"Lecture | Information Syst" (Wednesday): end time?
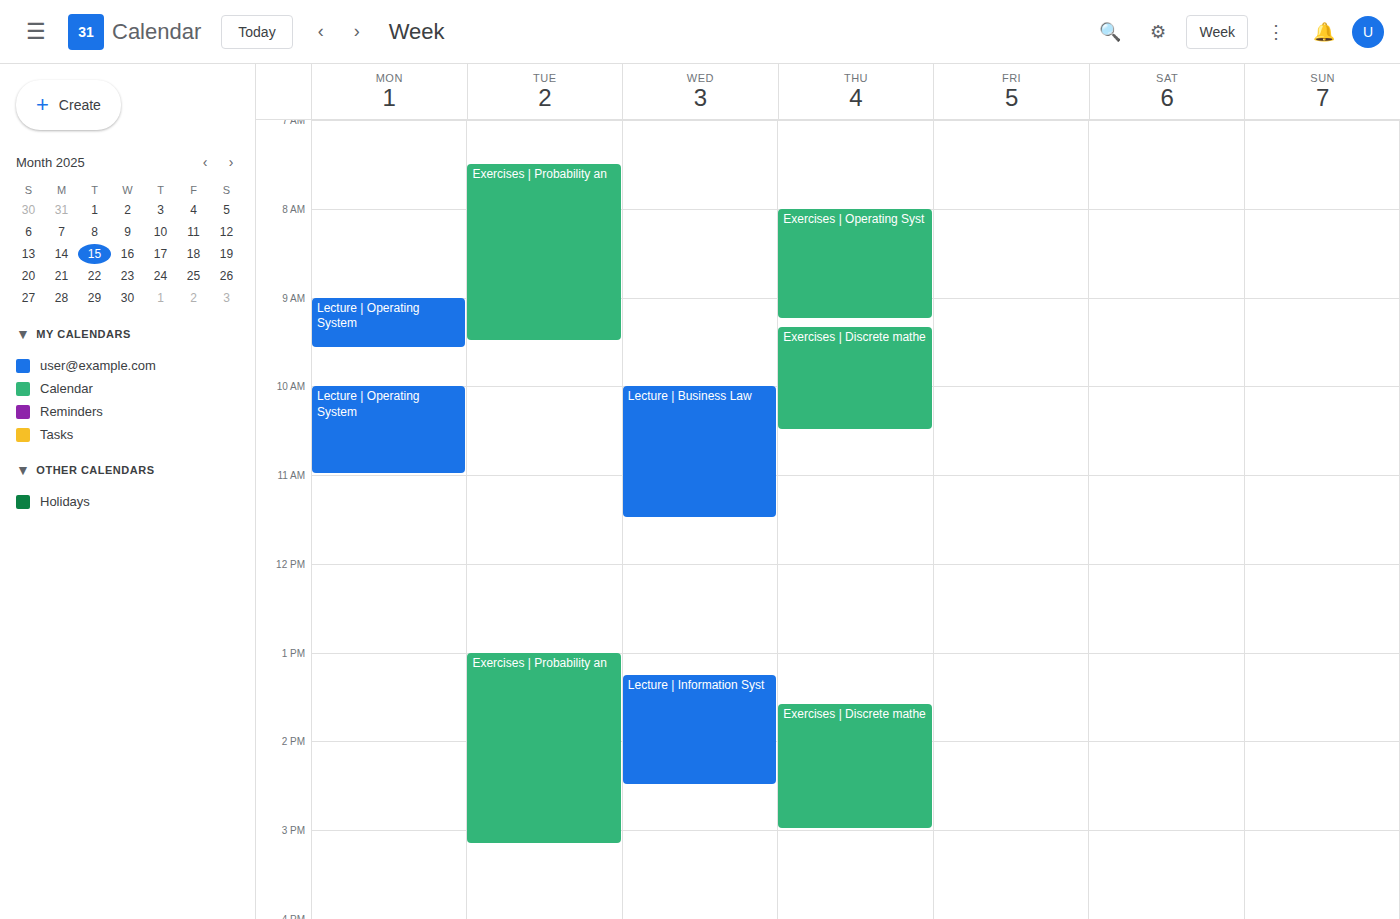
2:30 PM